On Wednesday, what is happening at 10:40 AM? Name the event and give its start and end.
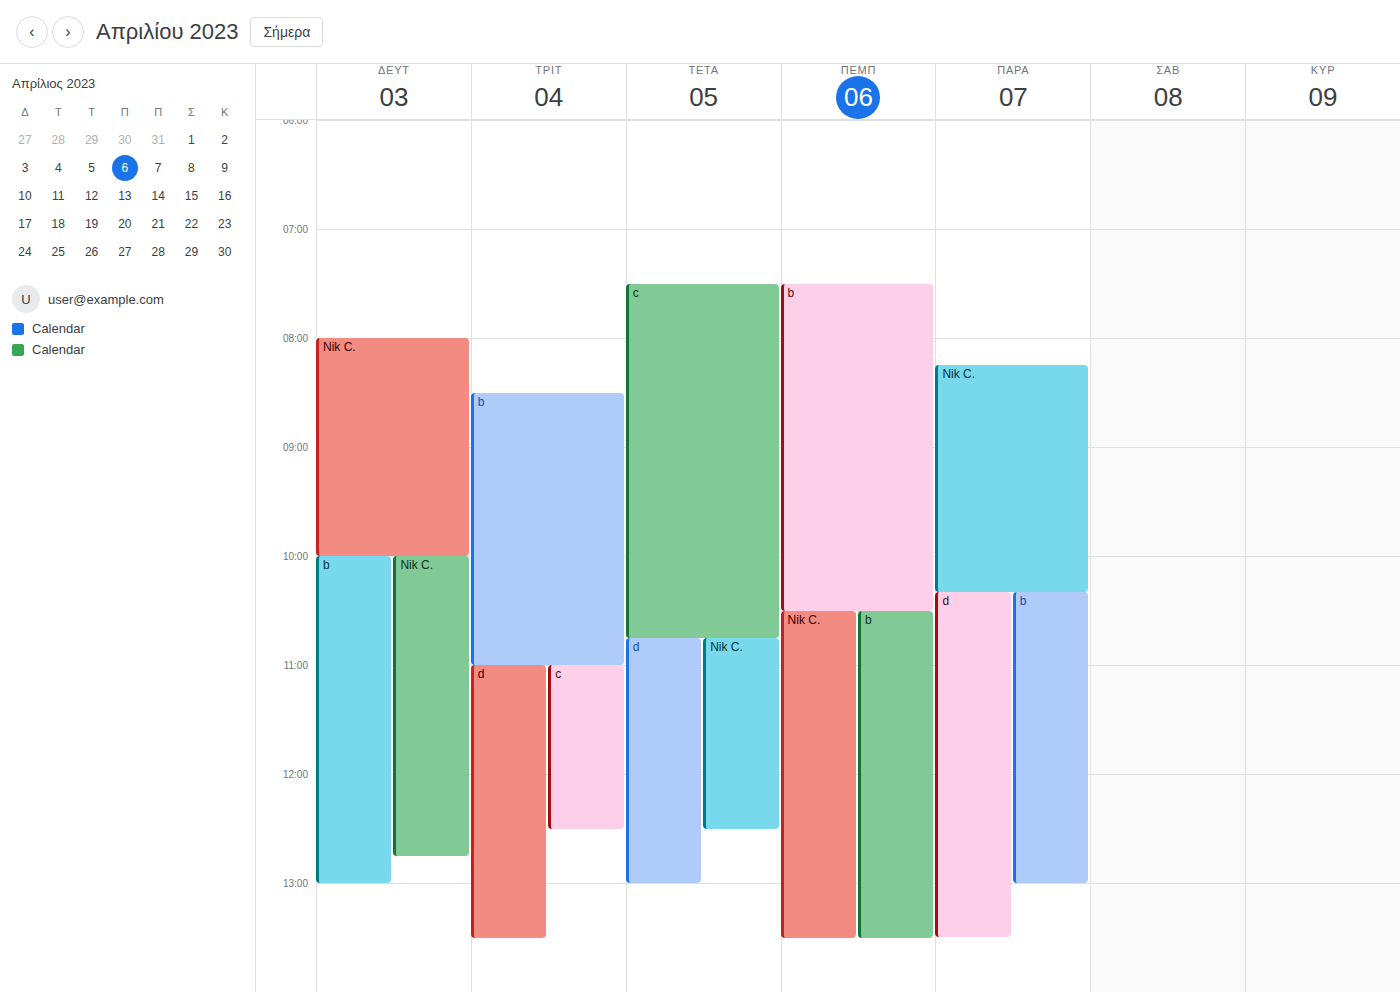
"c", 7:30 AM to 10:45 AM